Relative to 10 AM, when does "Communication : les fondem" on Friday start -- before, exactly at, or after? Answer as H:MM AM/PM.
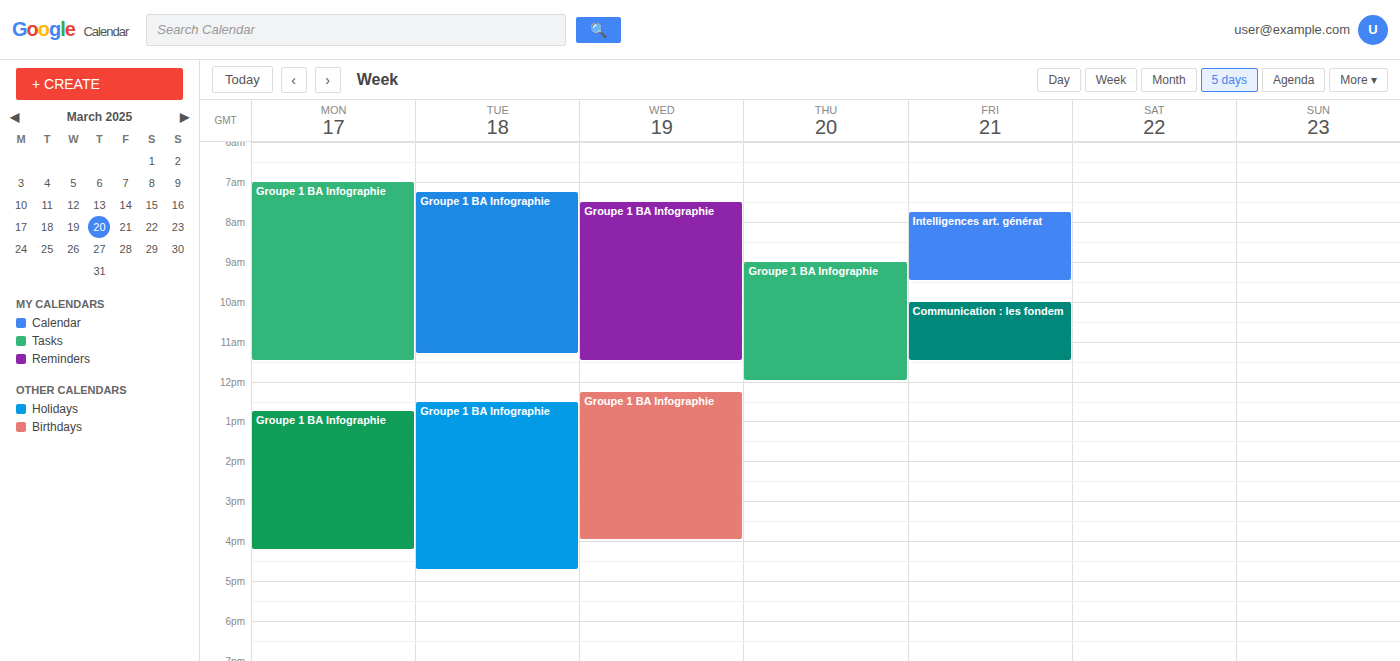
10:00 AM -- exactly at 10 AM, on the 10 AM line.